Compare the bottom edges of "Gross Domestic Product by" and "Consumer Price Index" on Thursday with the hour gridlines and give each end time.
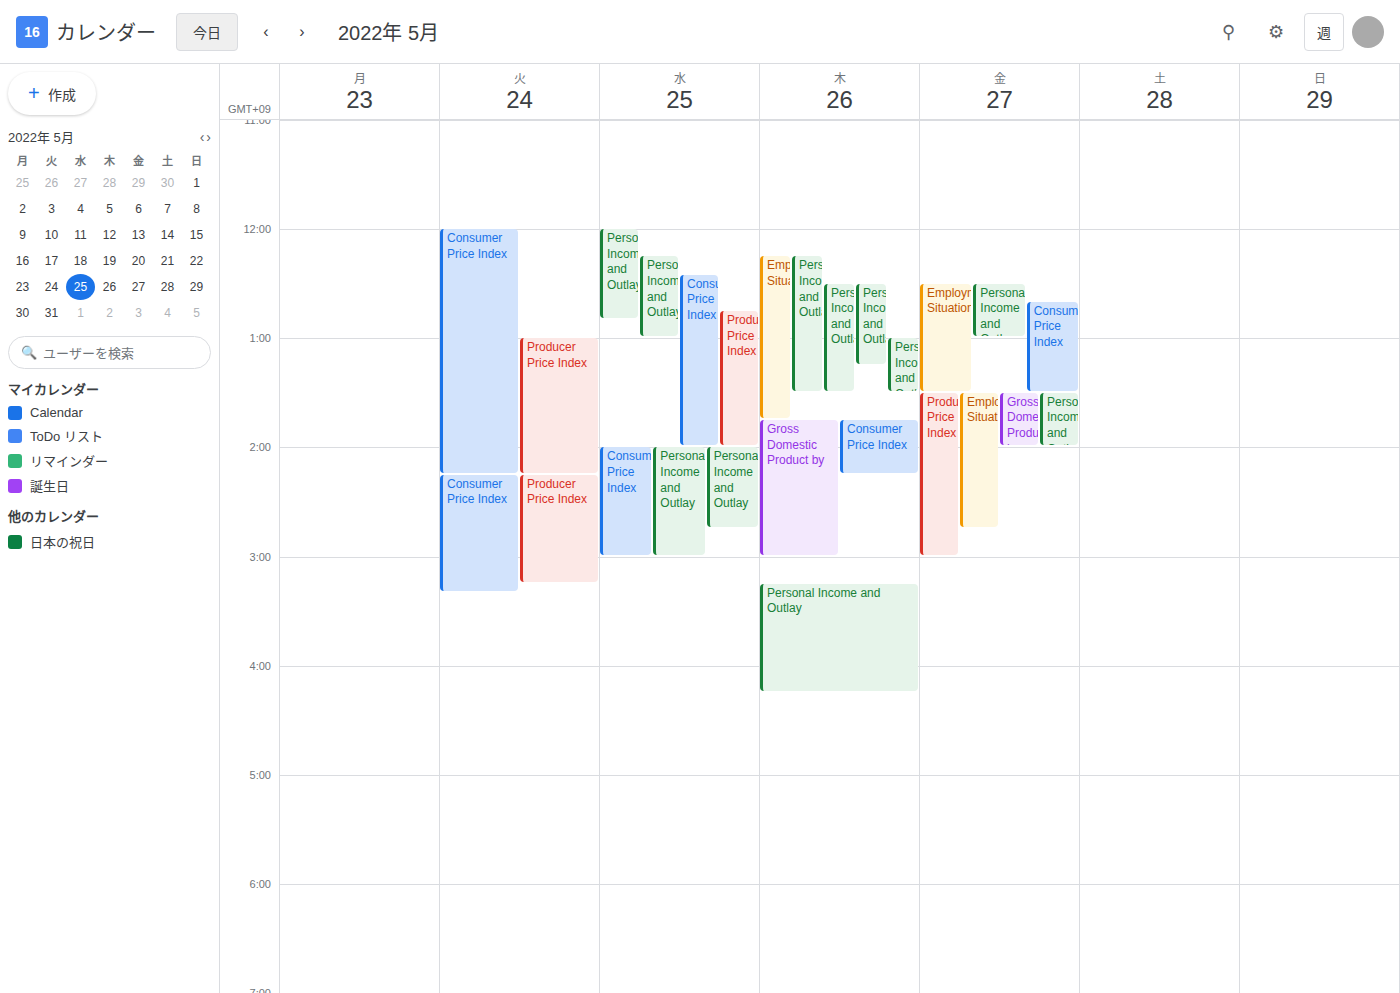
"Gross Domestic Product by": 3:00 PM, exactly on the 3 PM line. "Consumer Price Index": 2:15 PM, neither: a quarter of the way from the 2 PM line to the 3 PM line.